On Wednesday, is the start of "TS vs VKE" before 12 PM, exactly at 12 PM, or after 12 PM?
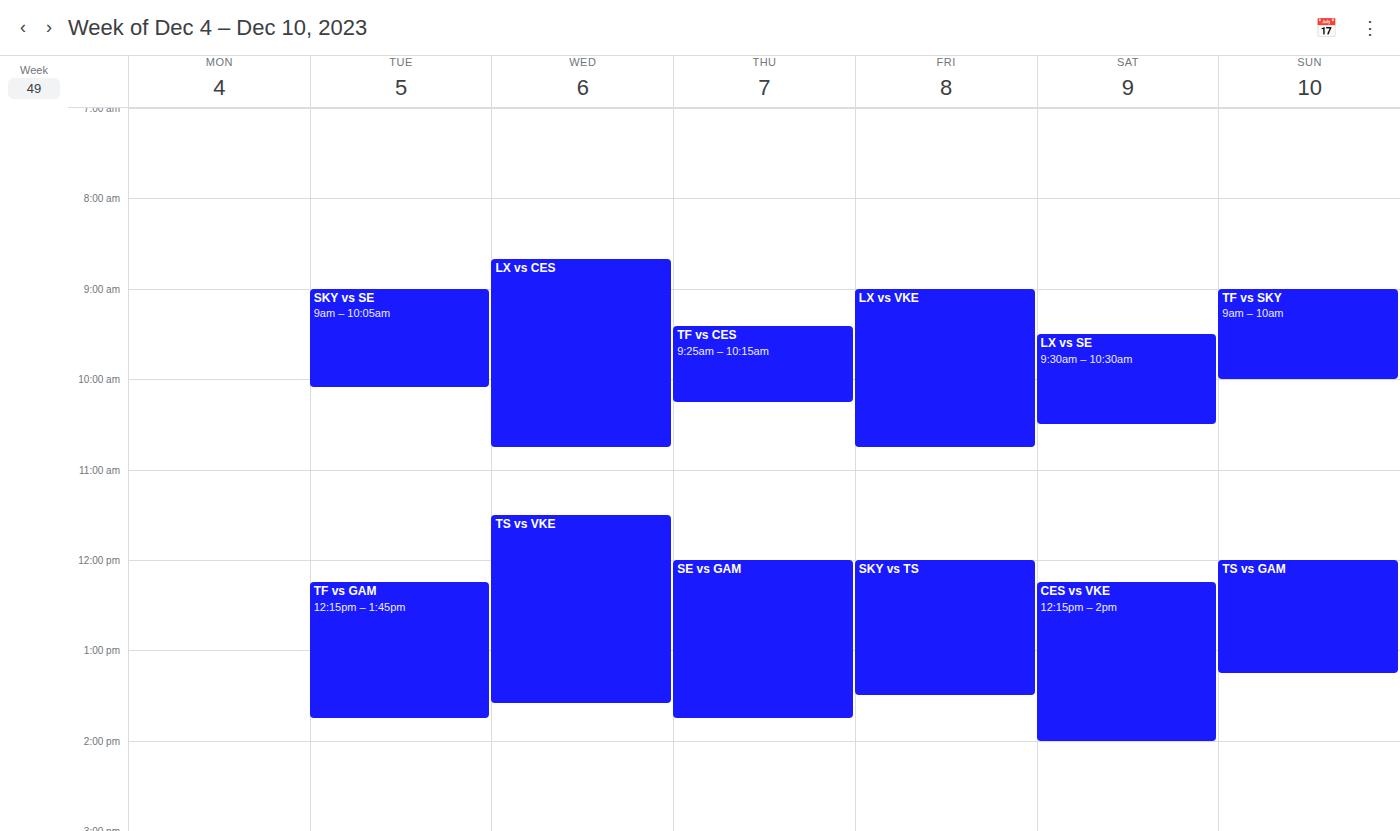
11:30 AM -- before 12 PM, 30 minutes above the 12 PM line.